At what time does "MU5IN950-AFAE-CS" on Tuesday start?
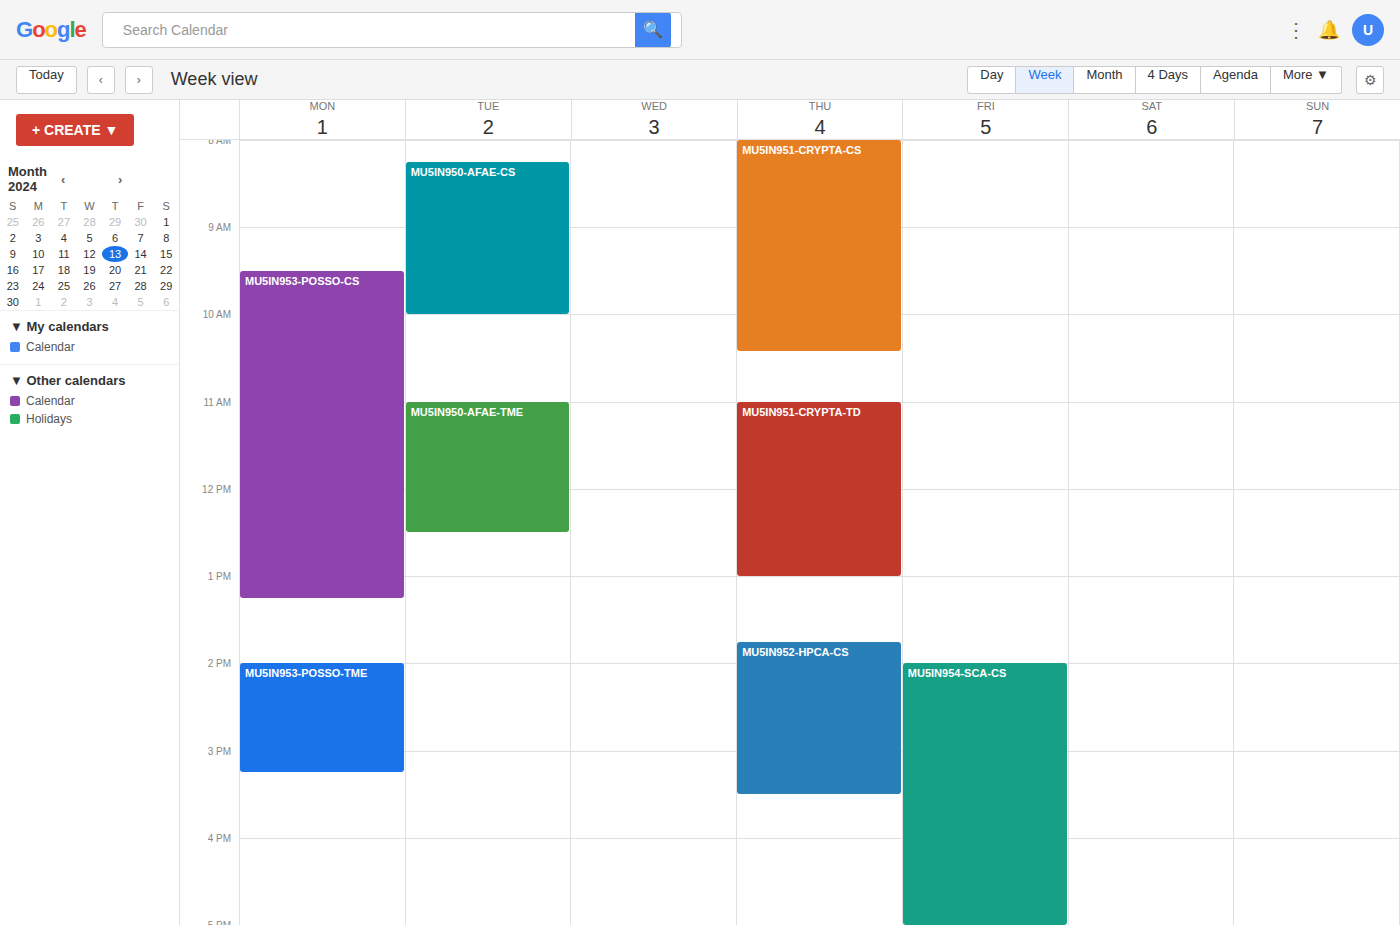
8:15 AM